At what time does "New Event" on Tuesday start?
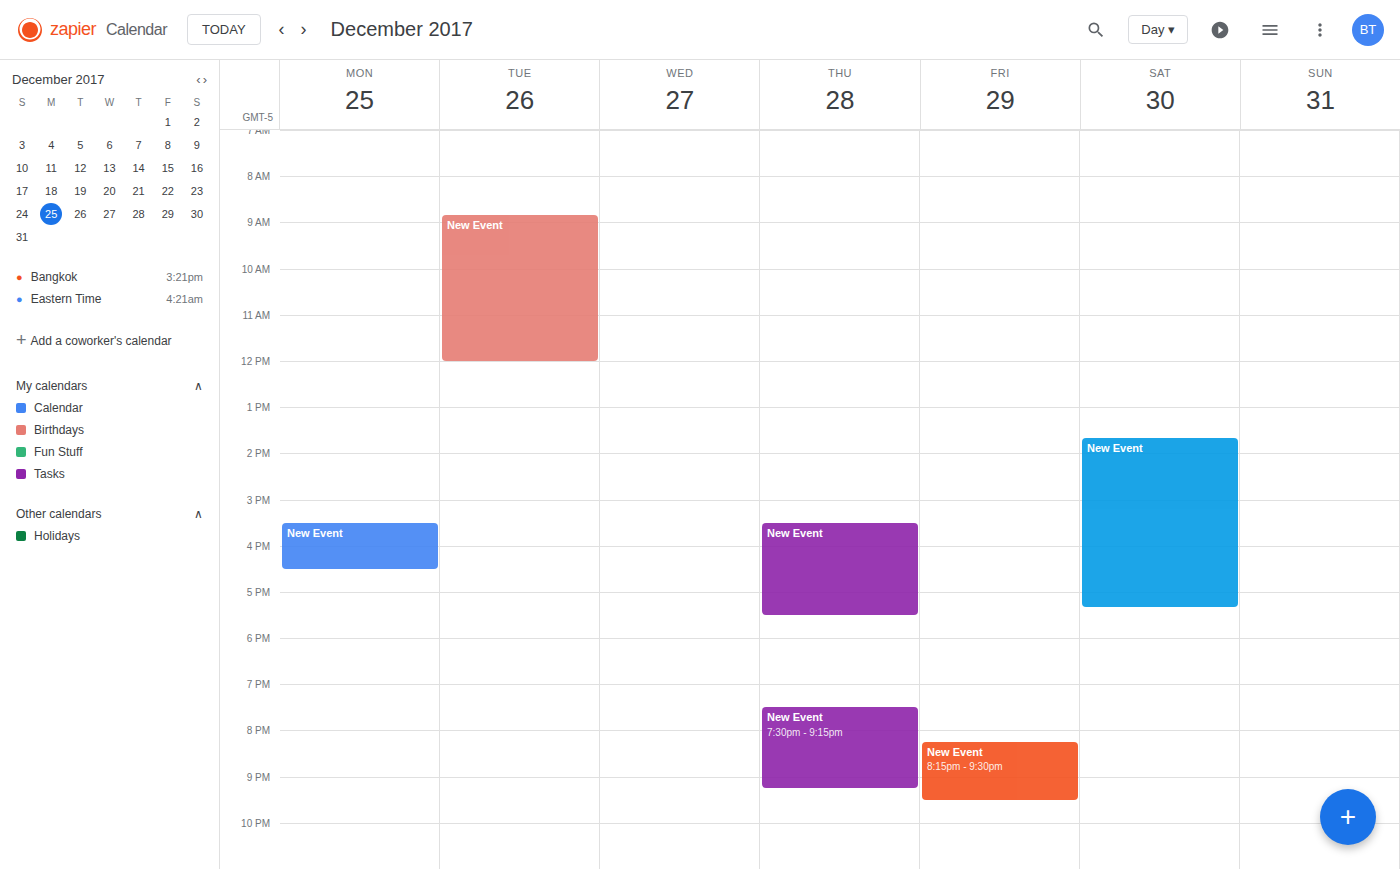
8:50 AM